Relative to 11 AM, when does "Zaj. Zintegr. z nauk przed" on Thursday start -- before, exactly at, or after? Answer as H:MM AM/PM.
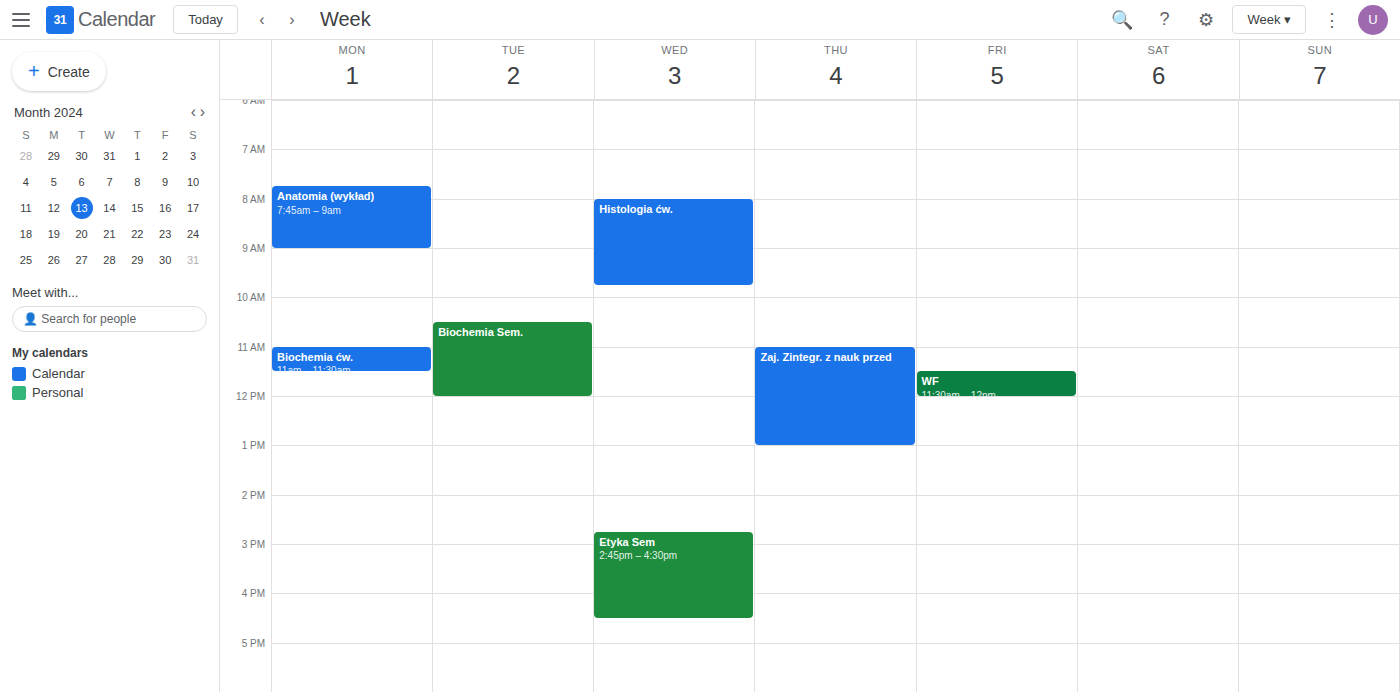
11:00 AM -- exactly at 11 AM, on the 11 AM line.